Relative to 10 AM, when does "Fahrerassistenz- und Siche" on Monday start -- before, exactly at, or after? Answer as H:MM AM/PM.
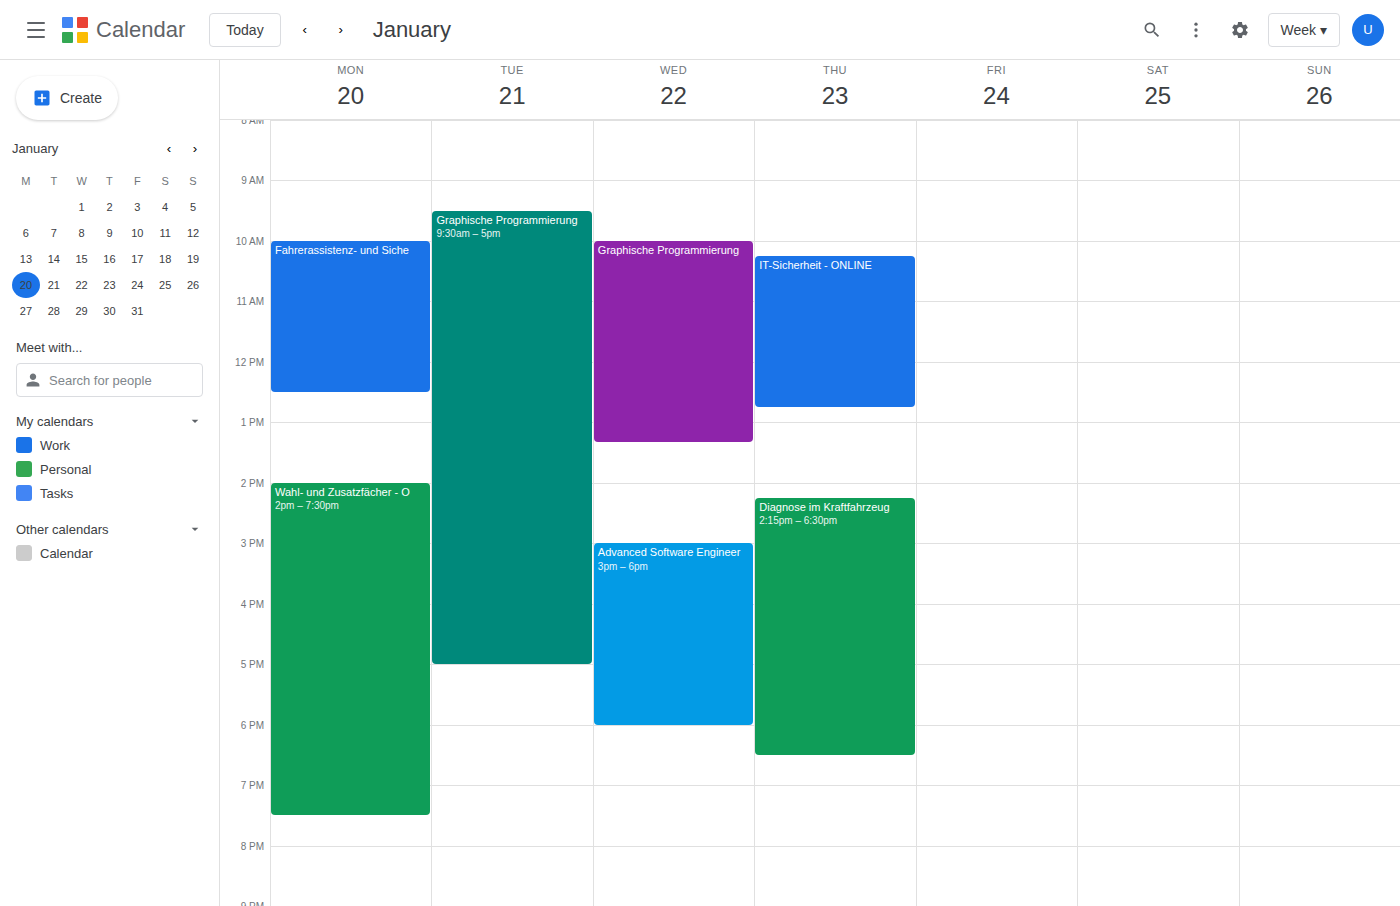
10:00 AM -- exactly at 10 AM, on the 10 AM line.